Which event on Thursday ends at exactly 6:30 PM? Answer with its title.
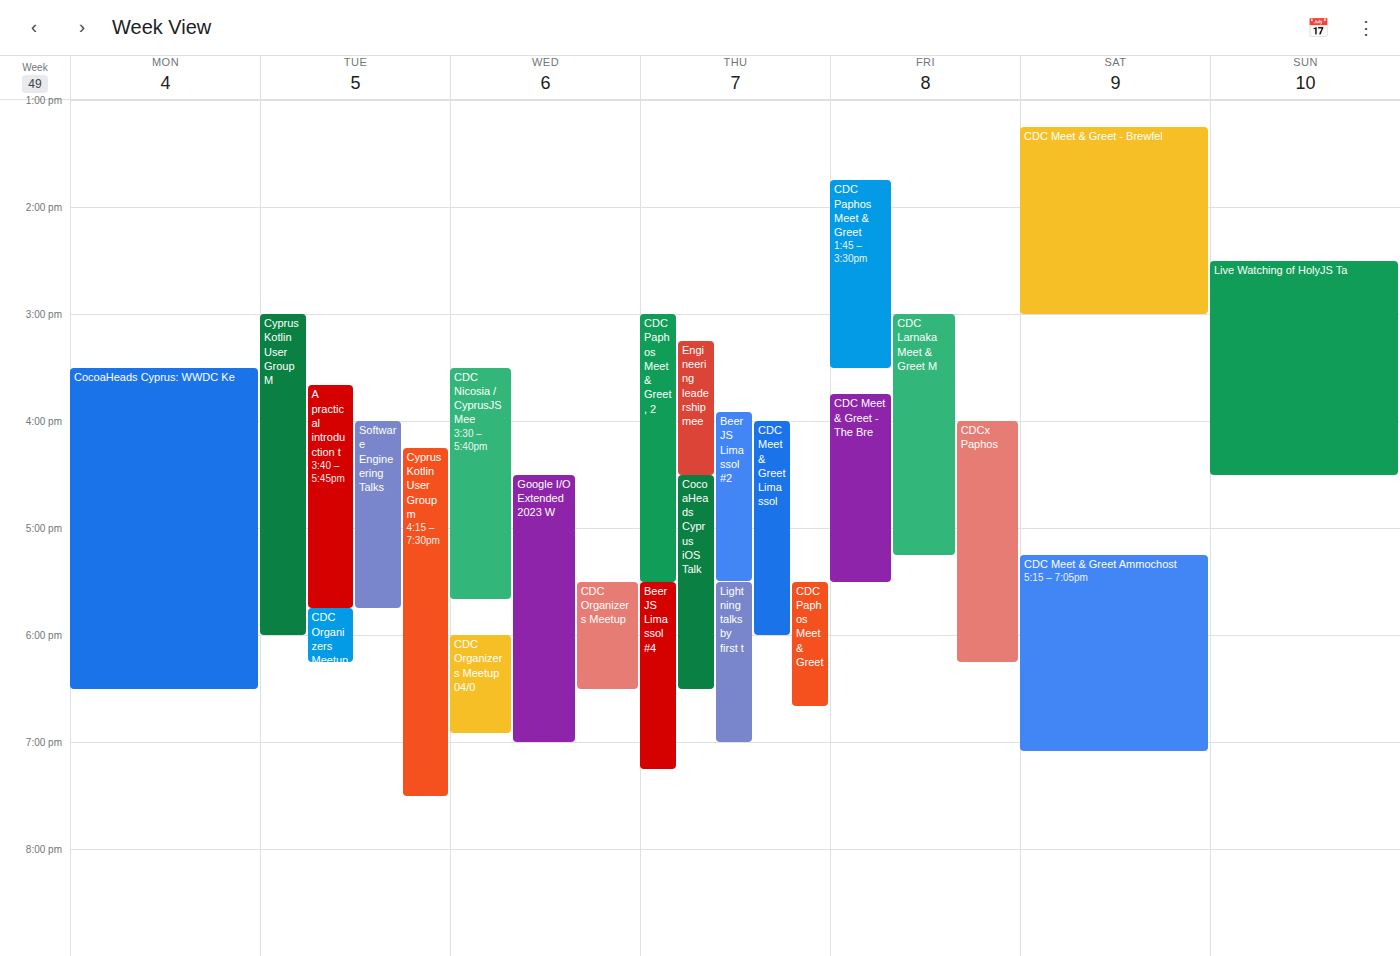
"CocoaHeads Cyprus iOS Talk"